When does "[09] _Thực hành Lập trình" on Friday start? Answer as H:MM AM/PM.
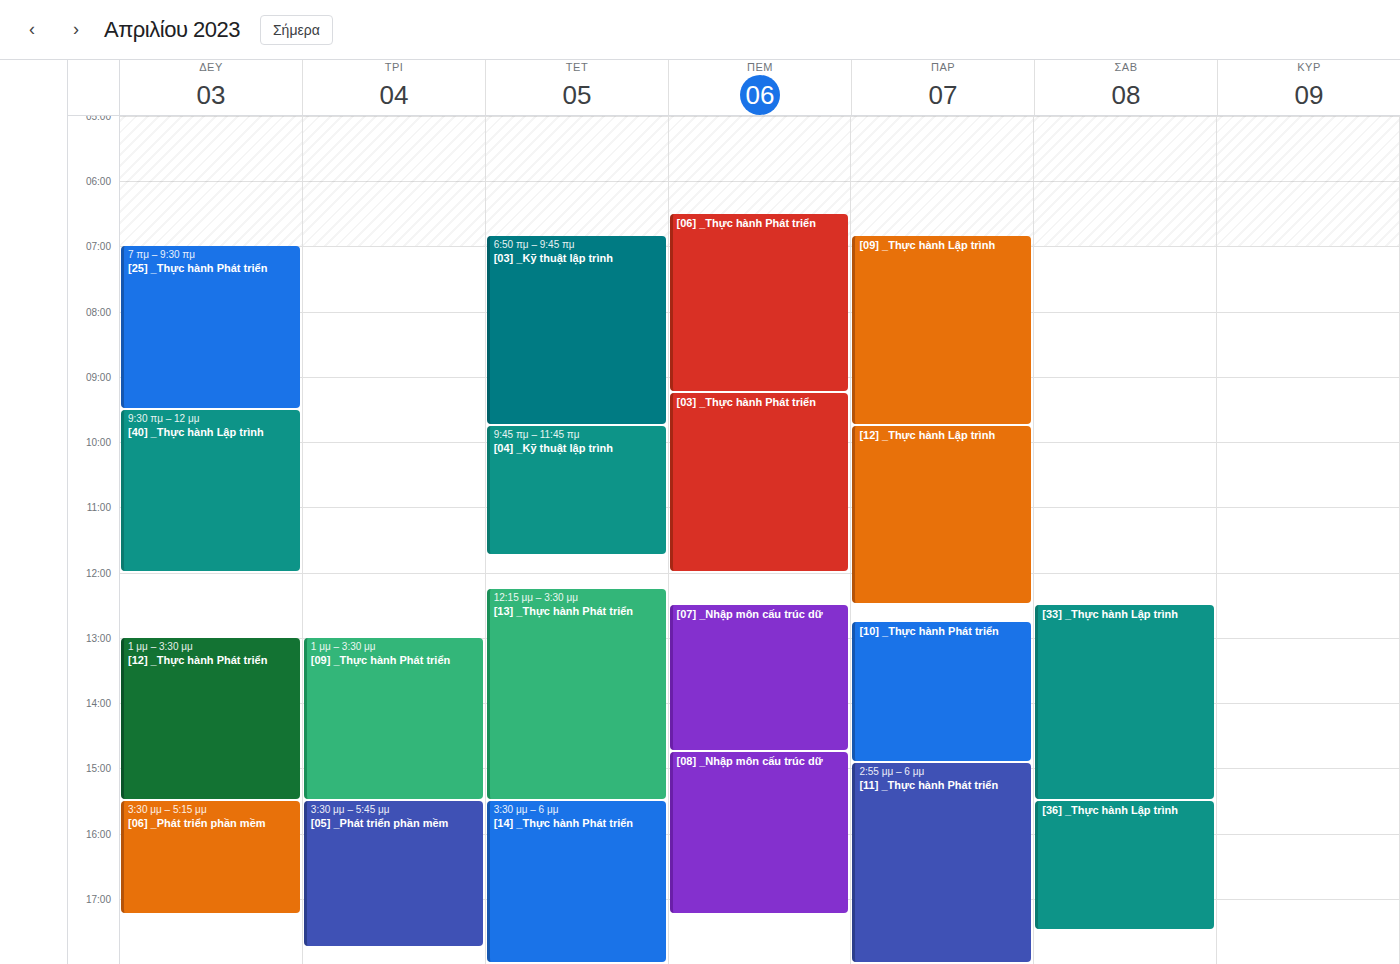
6:50 AM